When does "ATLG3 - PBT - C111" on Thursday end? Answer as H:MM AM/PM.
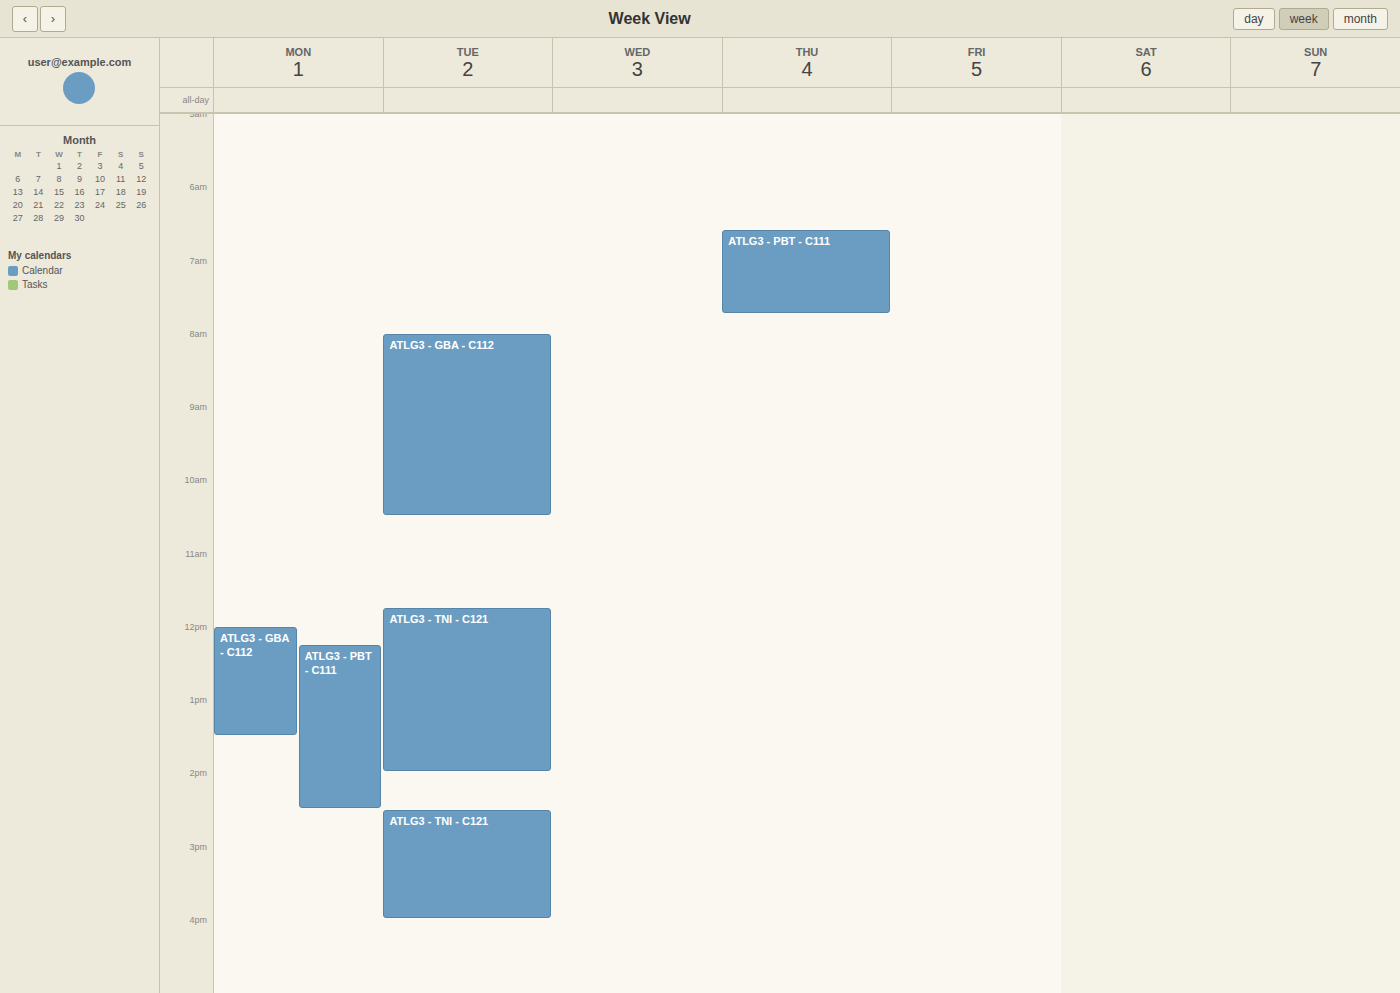
7:45 AM